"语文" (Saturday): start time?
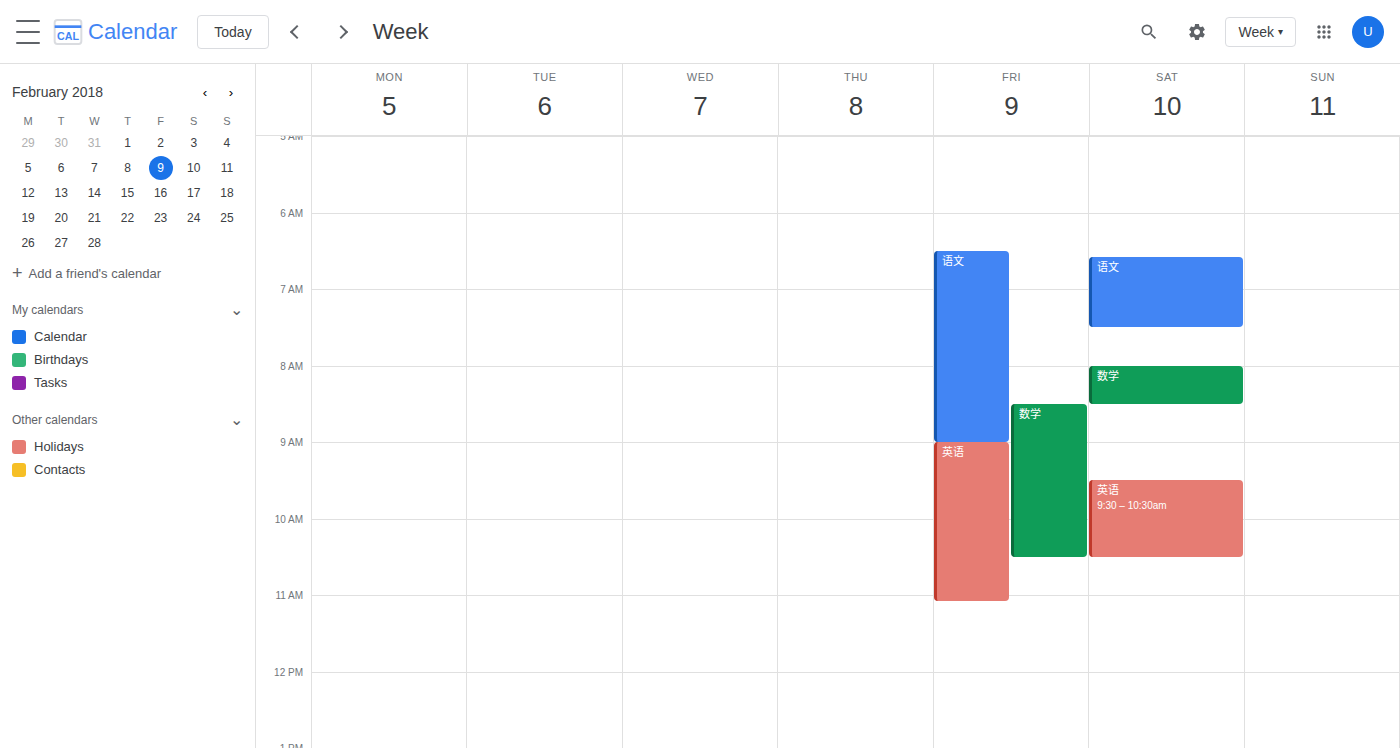
6:35 AM